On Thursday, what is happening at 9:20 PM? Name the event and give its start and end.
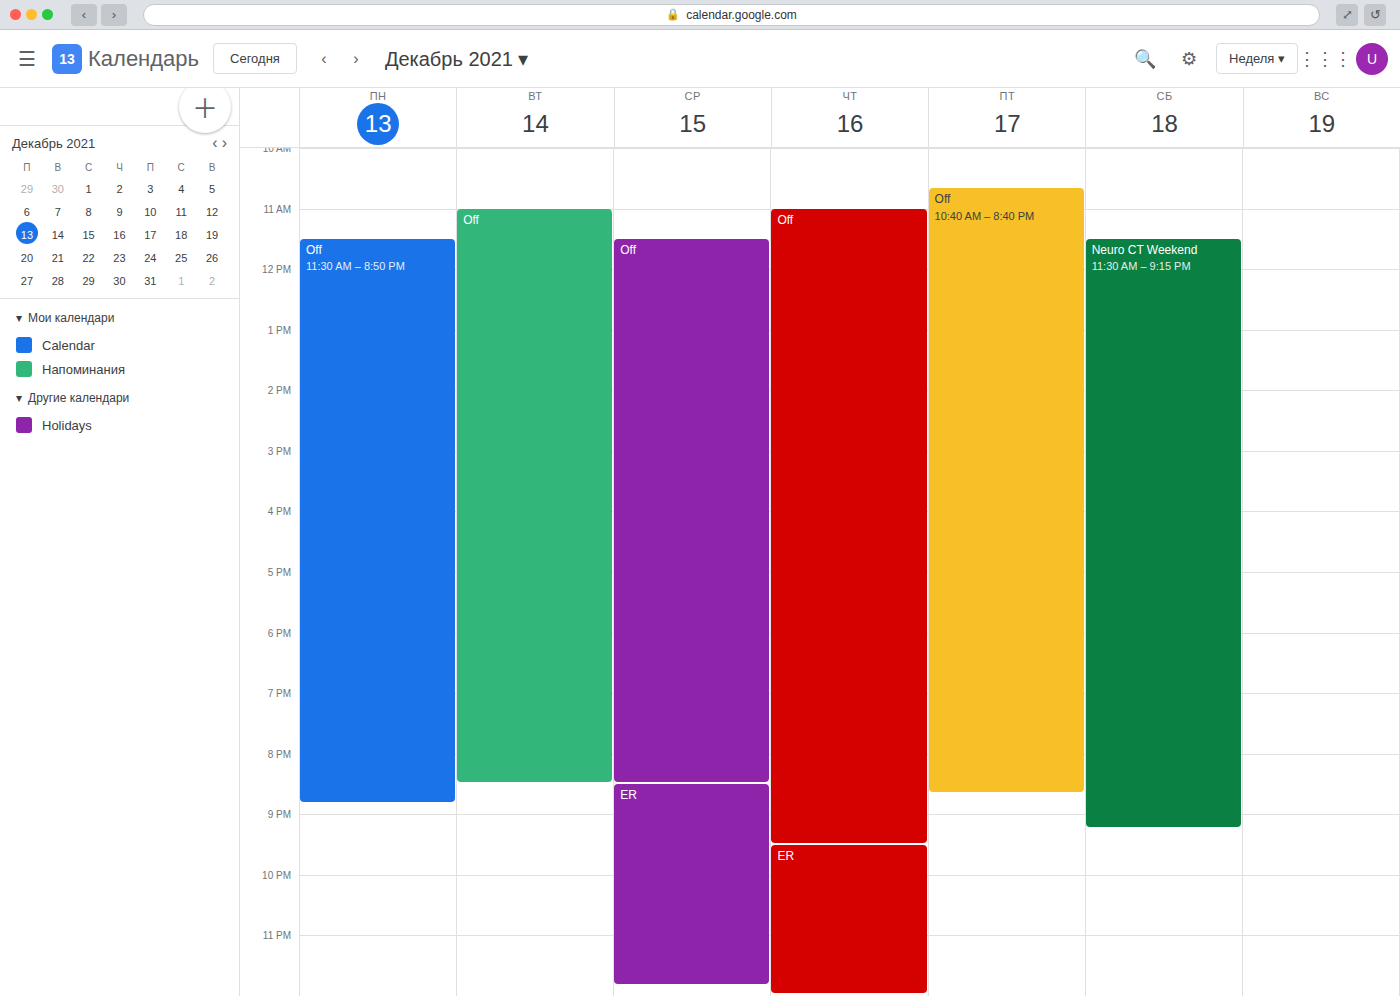
"Off", 11:00 AM to 9:30 PM